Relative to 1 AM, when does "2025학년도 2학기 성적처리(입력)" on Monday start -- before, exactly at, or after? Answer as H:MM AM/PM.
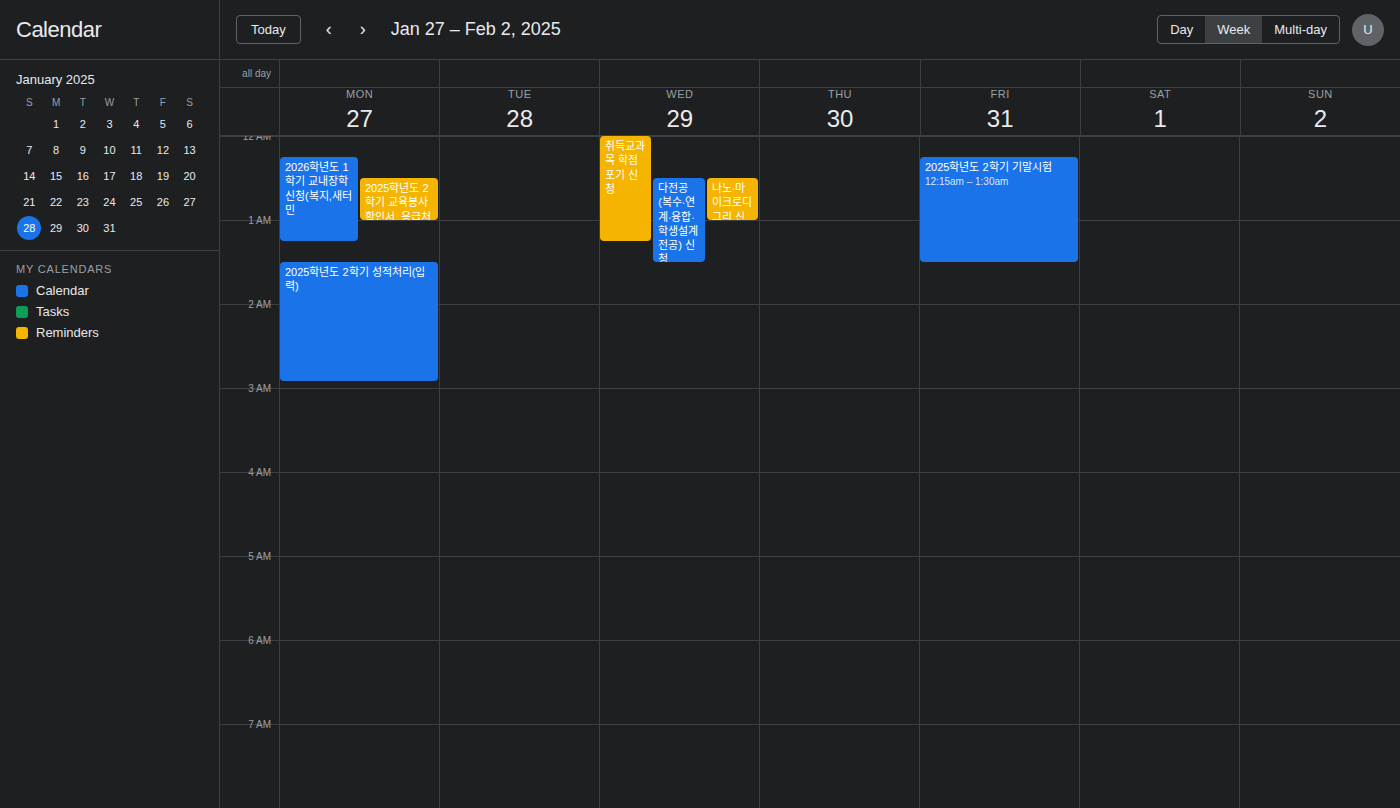
1:30 AM -- after 1 AM, 30 minutes below the 1 AM line.